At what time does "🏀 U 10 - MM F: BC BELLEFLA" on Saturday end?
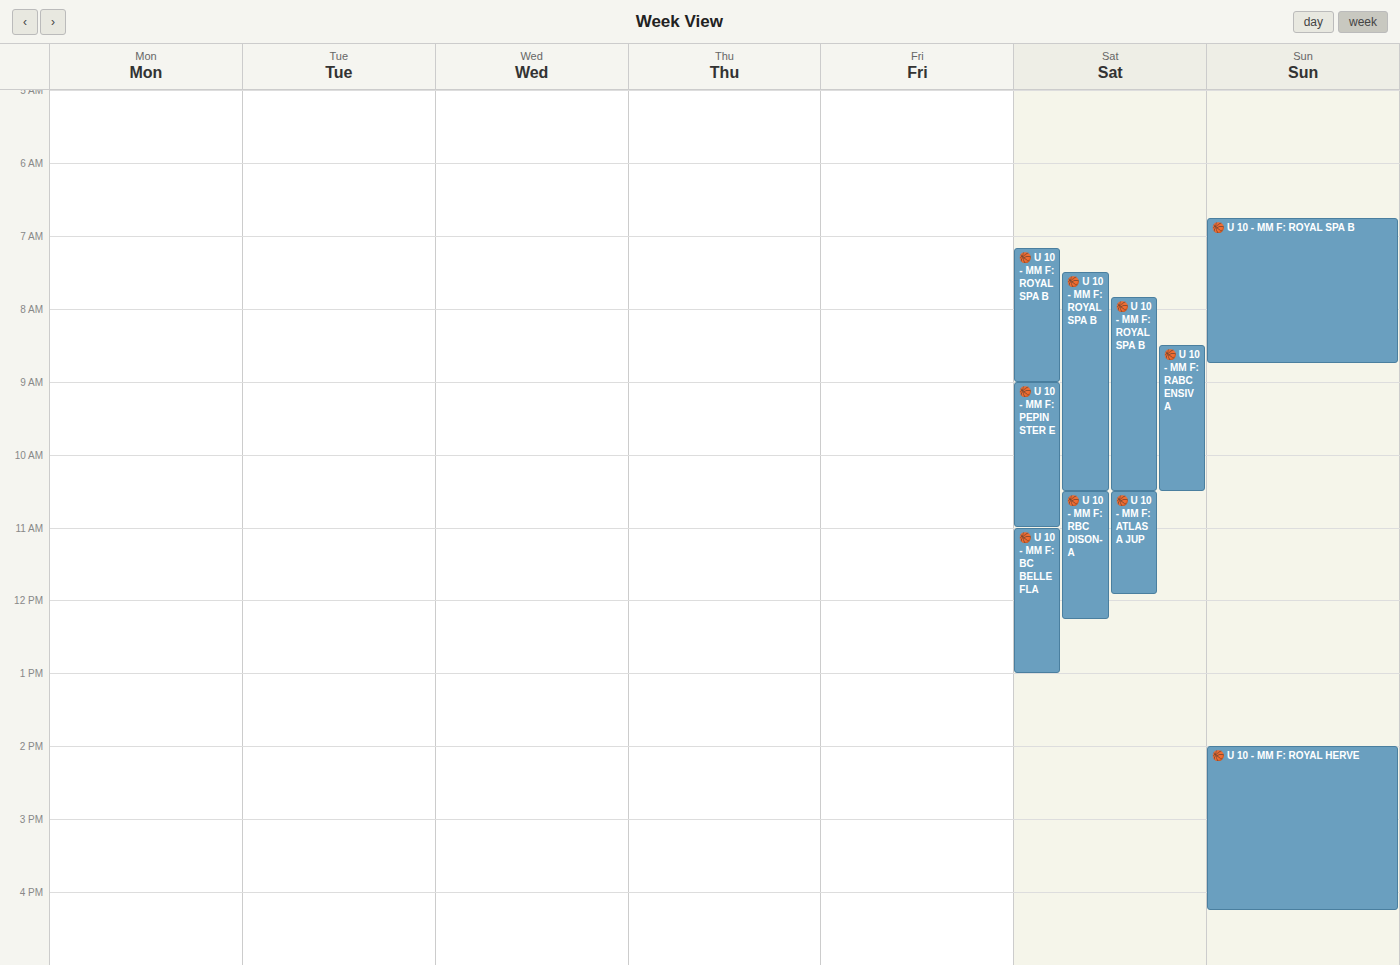
1:00 PM